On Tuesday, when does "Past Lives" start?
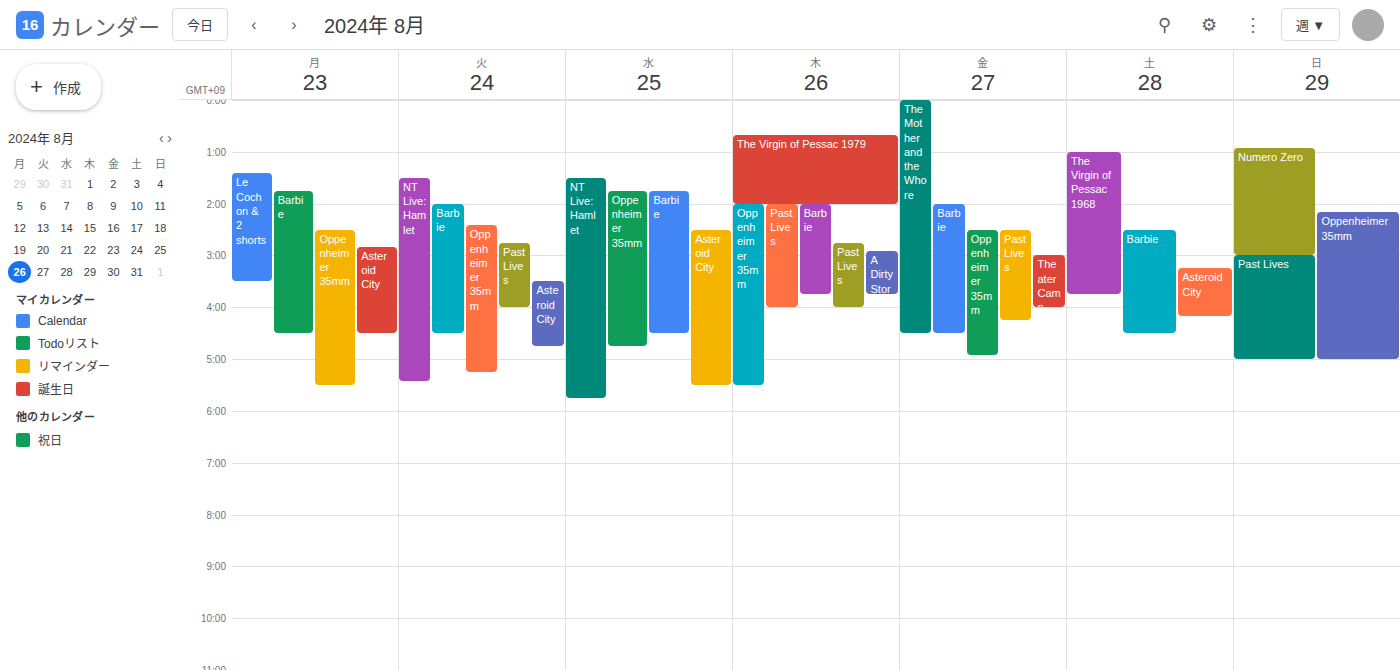
02:45